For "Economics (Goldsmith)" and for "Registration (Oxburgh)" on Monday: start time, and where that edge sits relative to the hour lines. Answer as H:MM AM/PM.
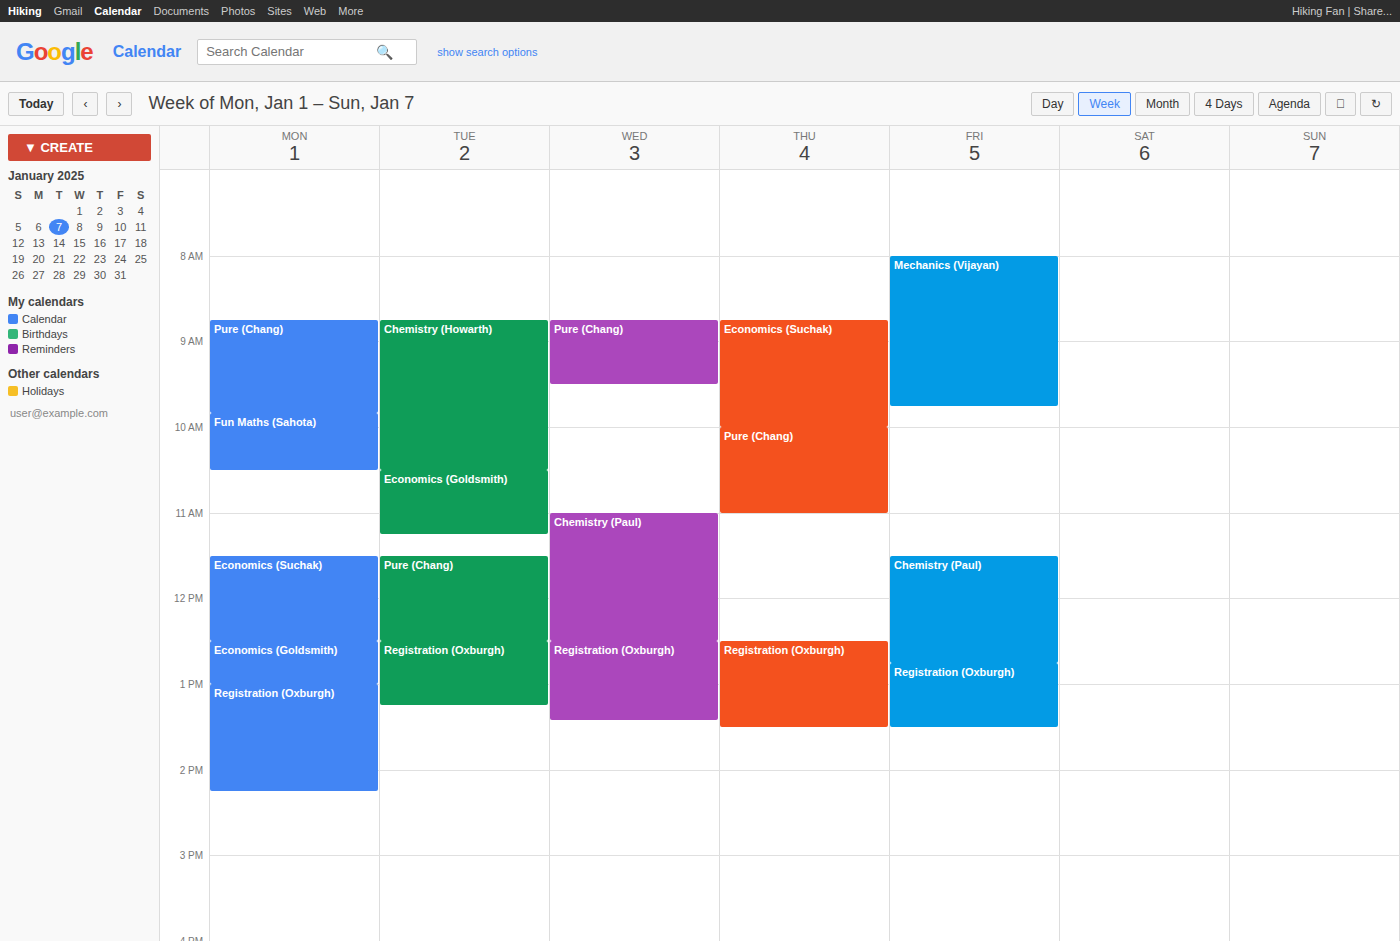
"Economics (Goldsmith)": 12:30 PM, halfway between the 12 PM and 1 PM lines. "Registration (Oxburgh)": 1:00 PM, exactly on the 1 PM line.